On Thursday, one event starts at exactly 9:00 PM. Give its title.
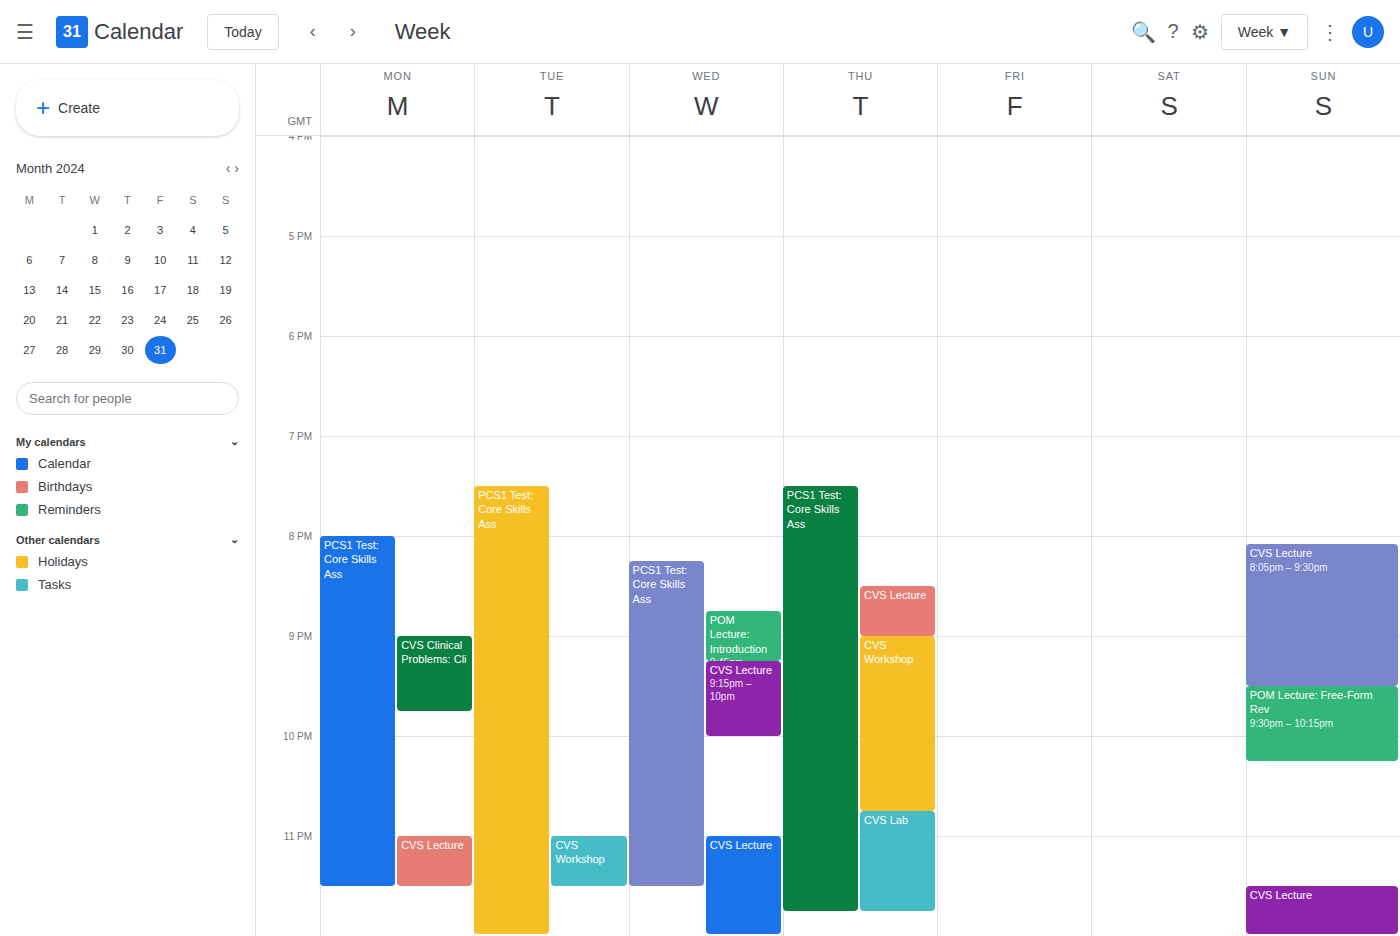
"CVS Workshop"